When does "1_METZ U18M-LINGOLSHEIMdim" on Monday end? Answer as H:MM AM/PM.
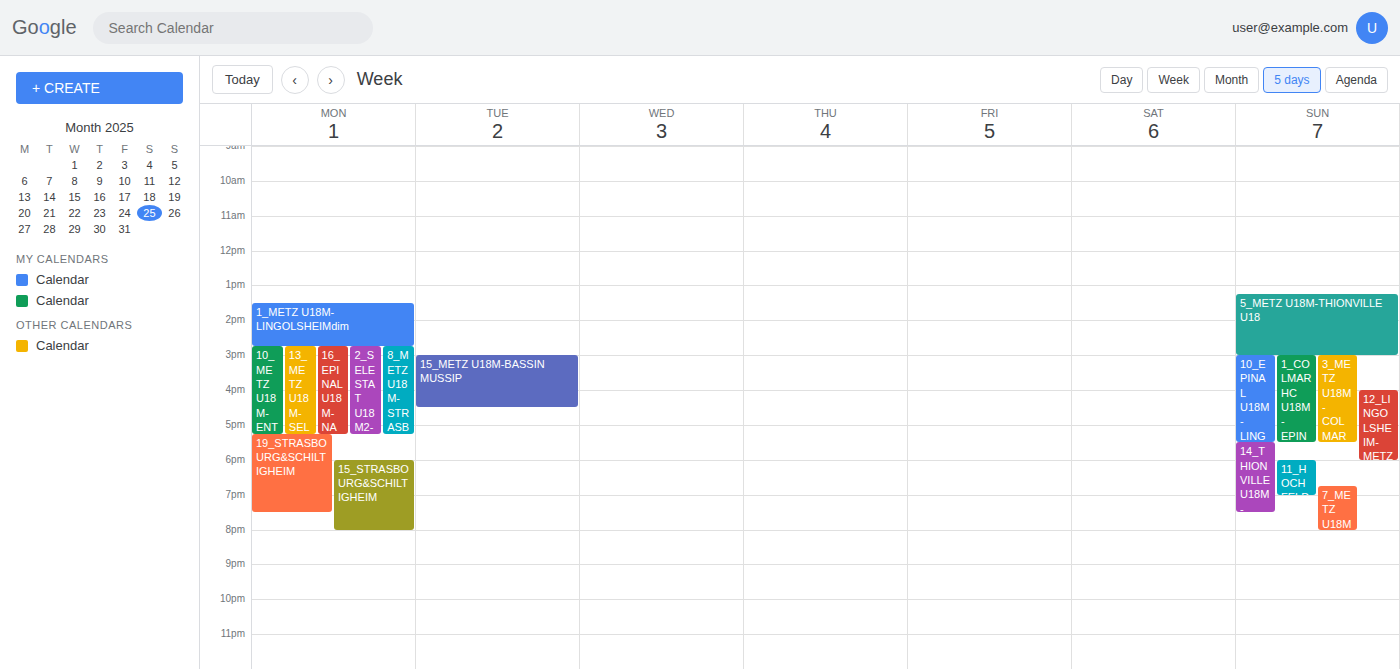
2:45 PM